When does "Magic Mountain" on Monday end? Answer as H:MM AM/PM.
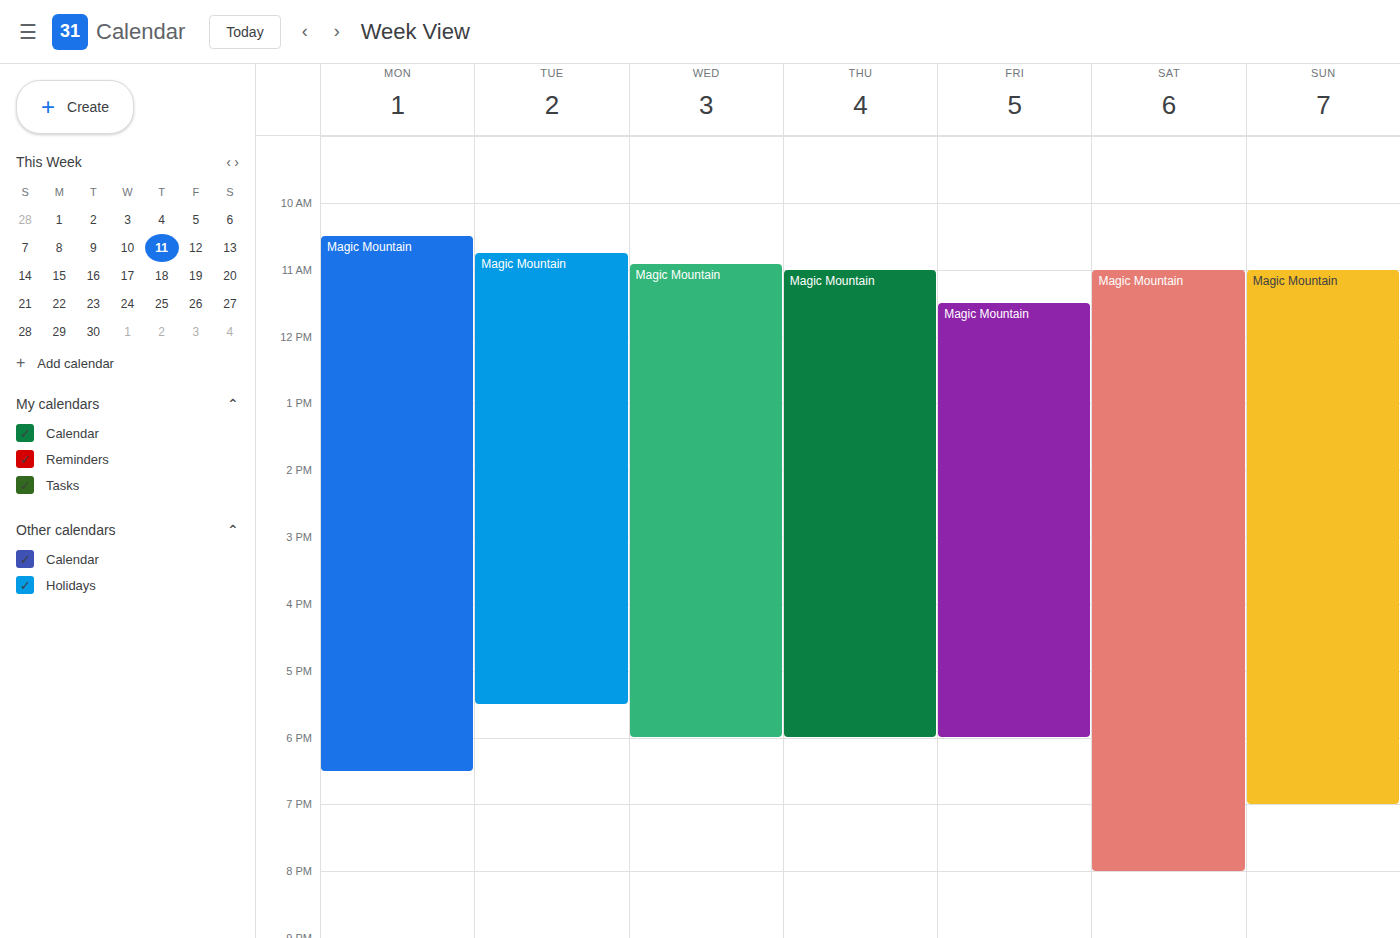
6:30 PM